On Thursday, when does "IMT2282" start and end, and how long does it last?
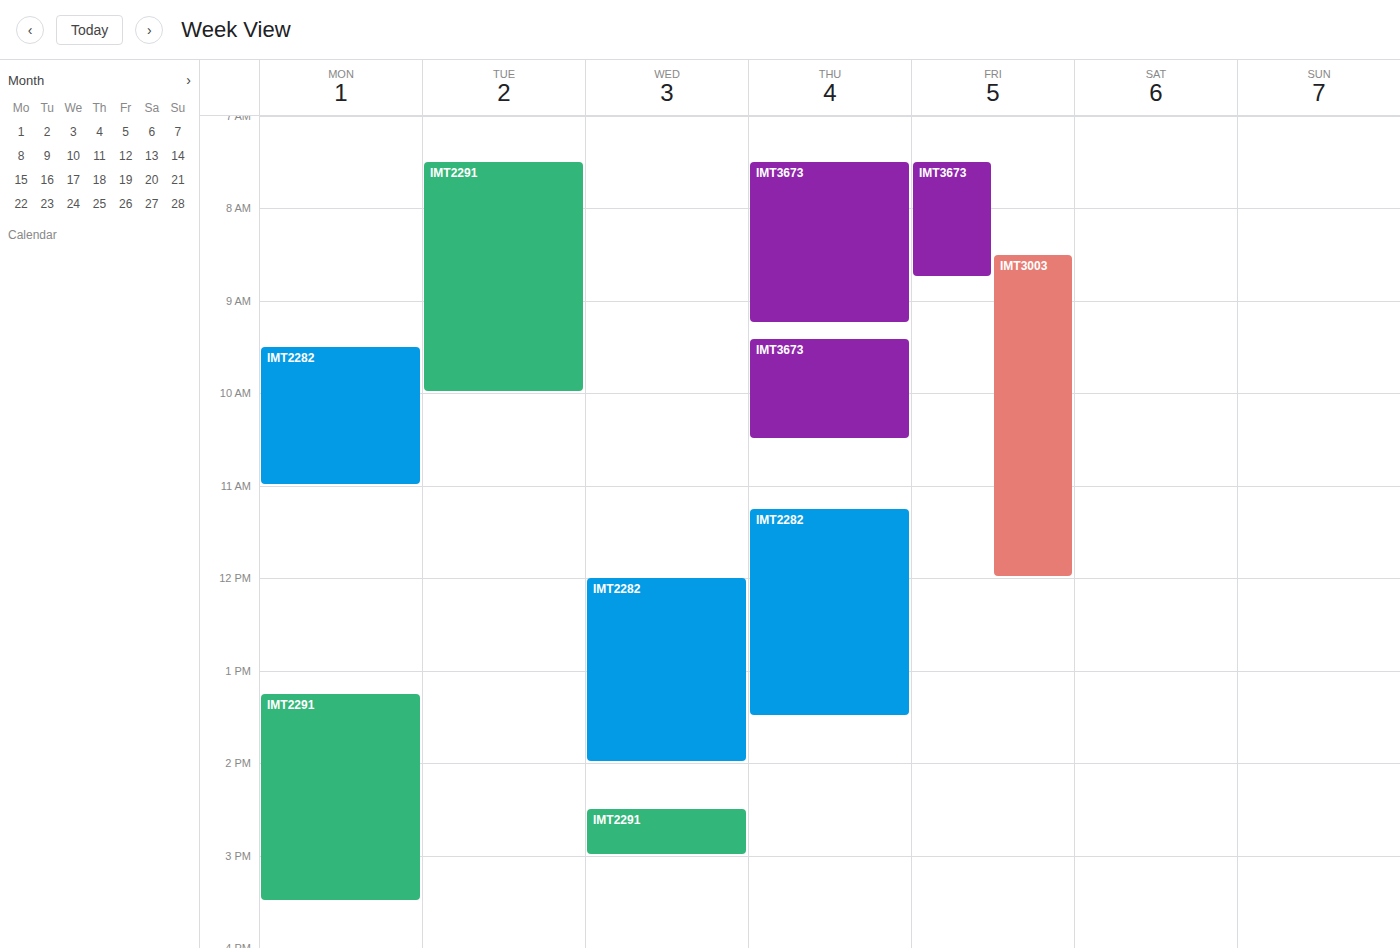
11:15 AM to 1:30 PM, 2 hours 15 minutes